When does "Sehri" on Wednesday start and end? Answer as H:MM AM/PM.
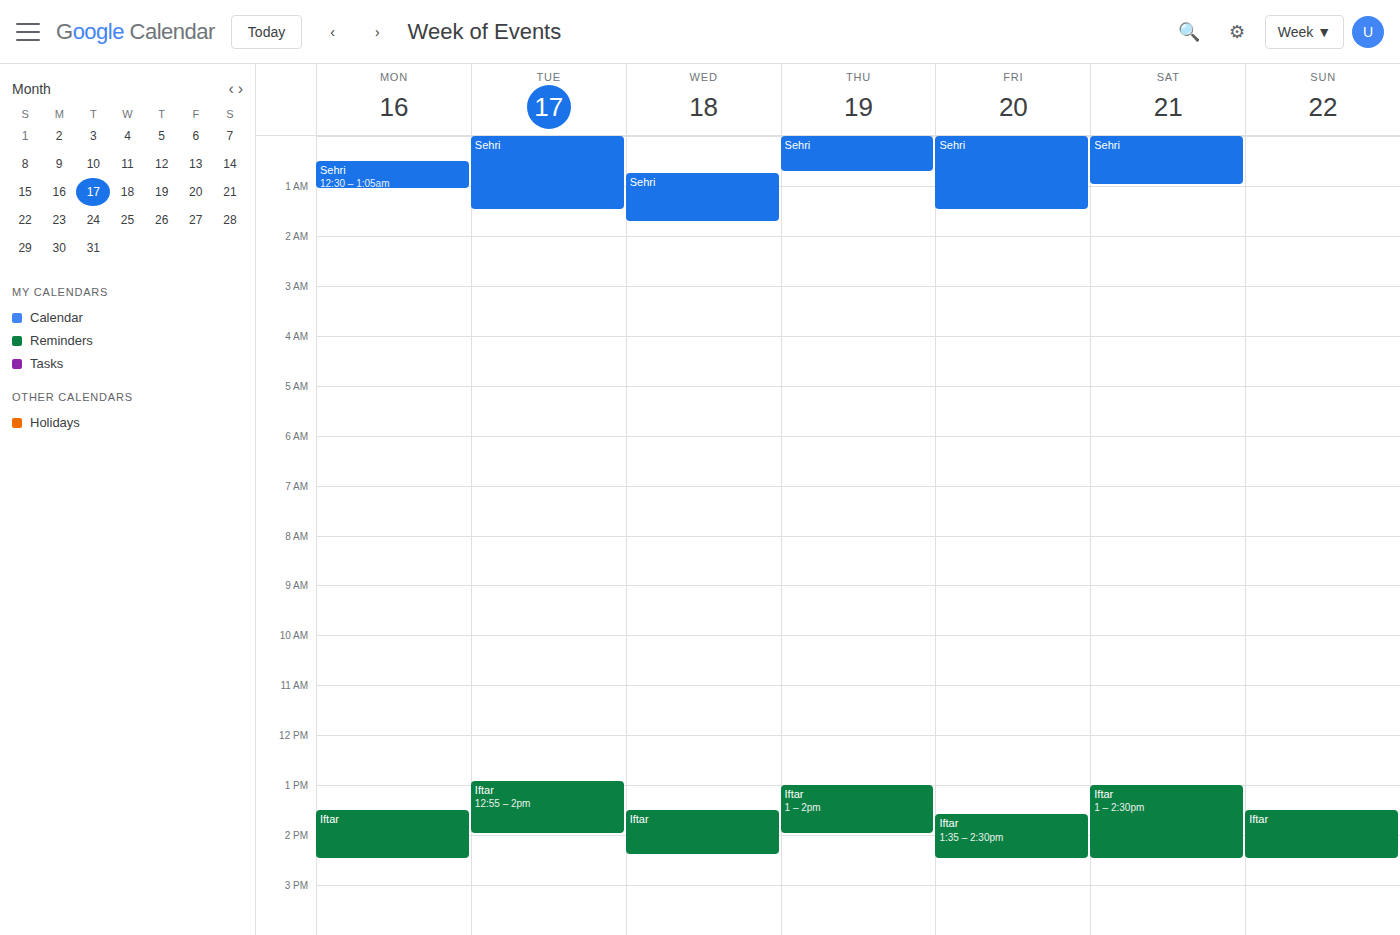
12:45 AM to 1:45 AM